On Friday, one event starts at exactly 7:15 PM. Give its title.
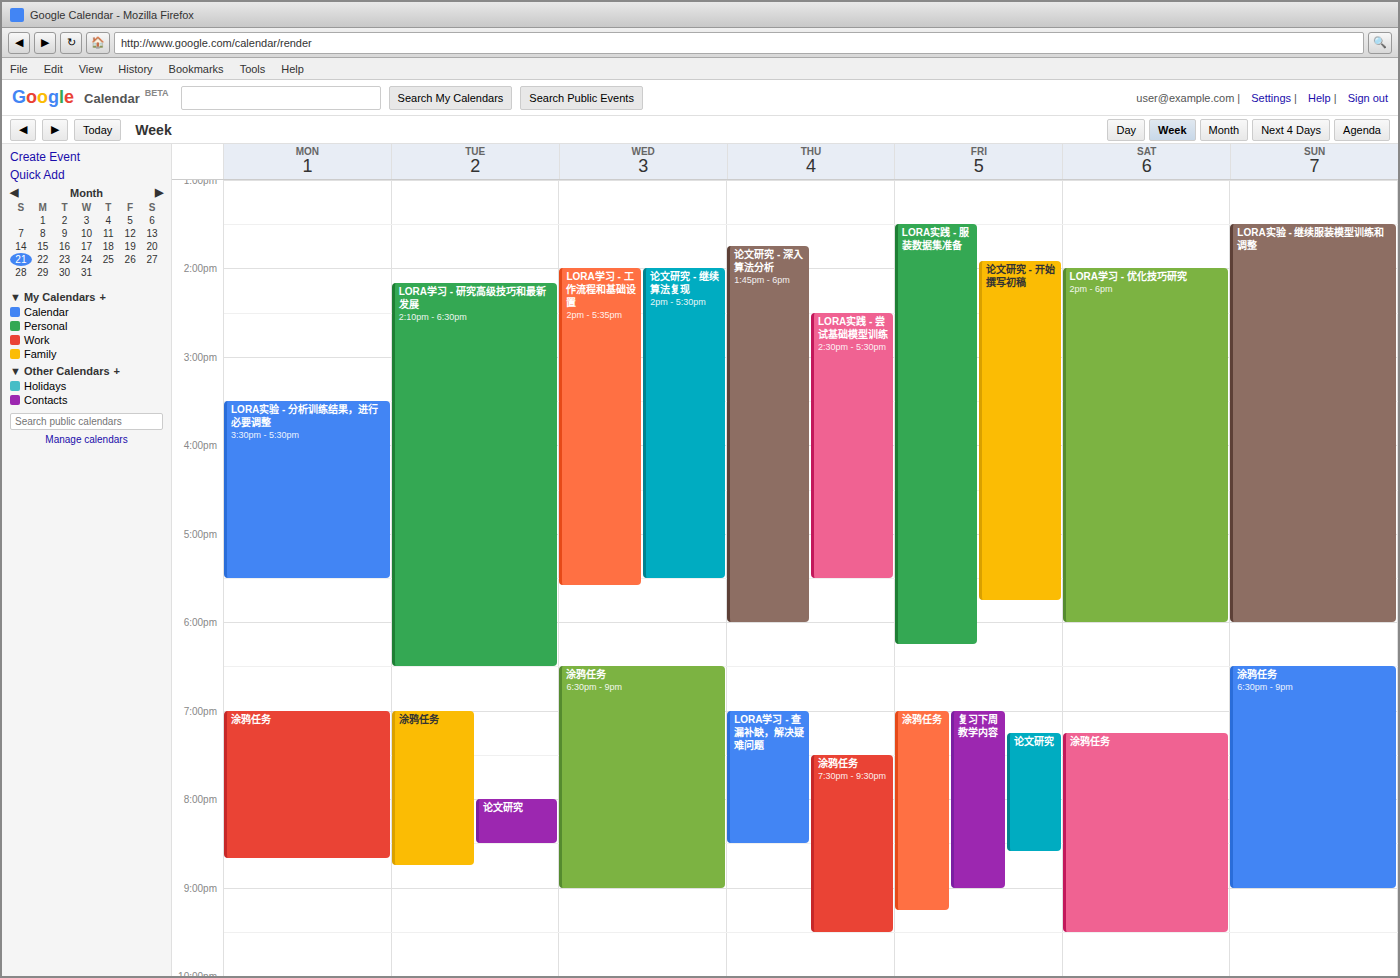
"论文研究"